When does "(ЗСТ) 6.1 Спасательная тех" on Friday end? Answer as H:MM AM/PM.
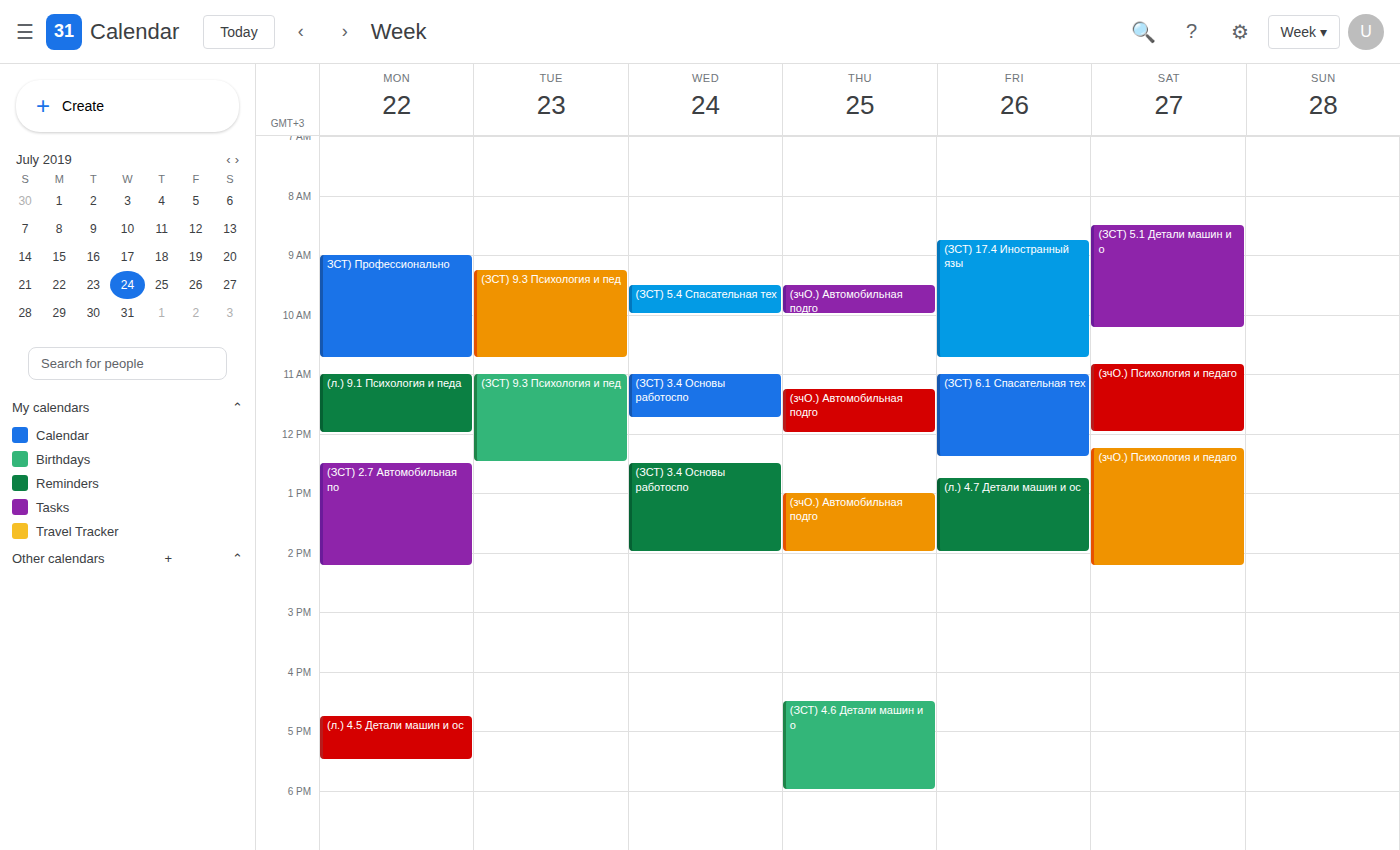
12:25 PM